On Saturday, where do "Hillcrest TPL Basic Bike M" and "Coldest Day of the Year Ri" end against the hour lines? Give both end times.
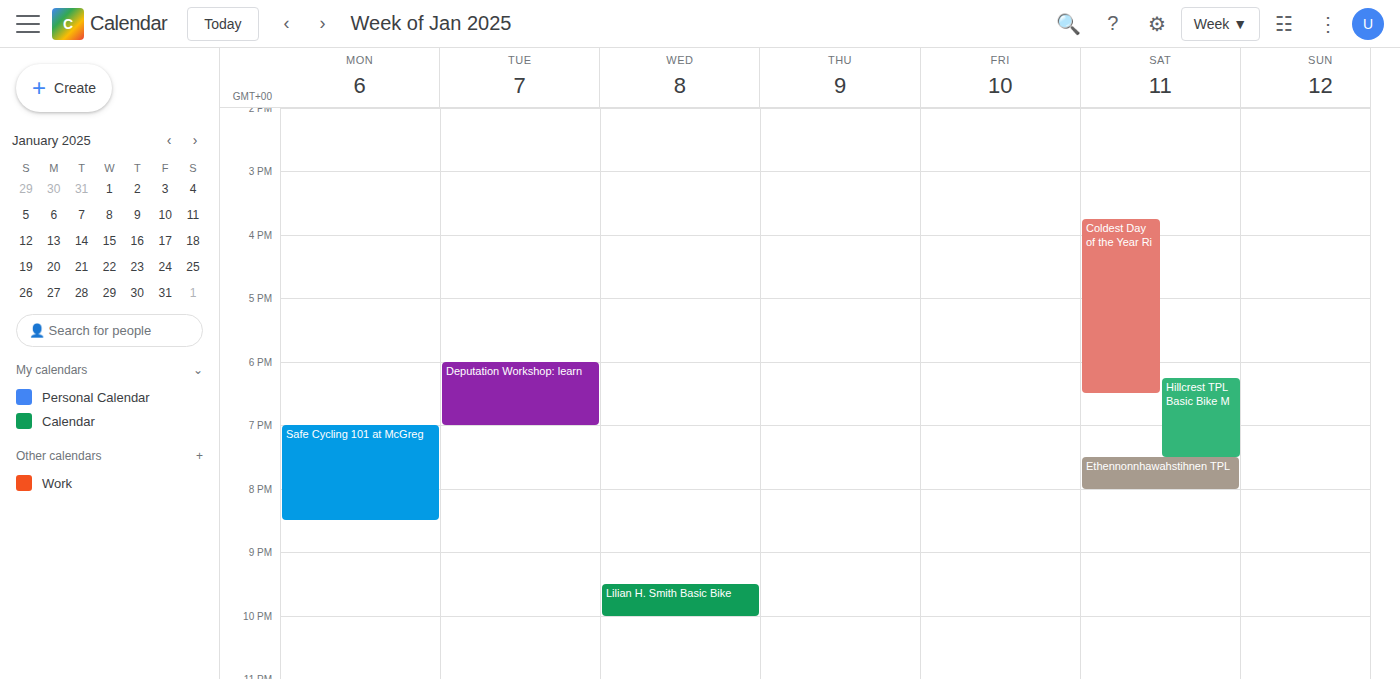
"Hillcrest TPL Basic Bike M": 7:30 PM, halfway between the 7 PM and 8 PM lines. "Coldest Day of the Year Ri": 6:30 PM, halfway between the 6 PM and 7 PM lines.